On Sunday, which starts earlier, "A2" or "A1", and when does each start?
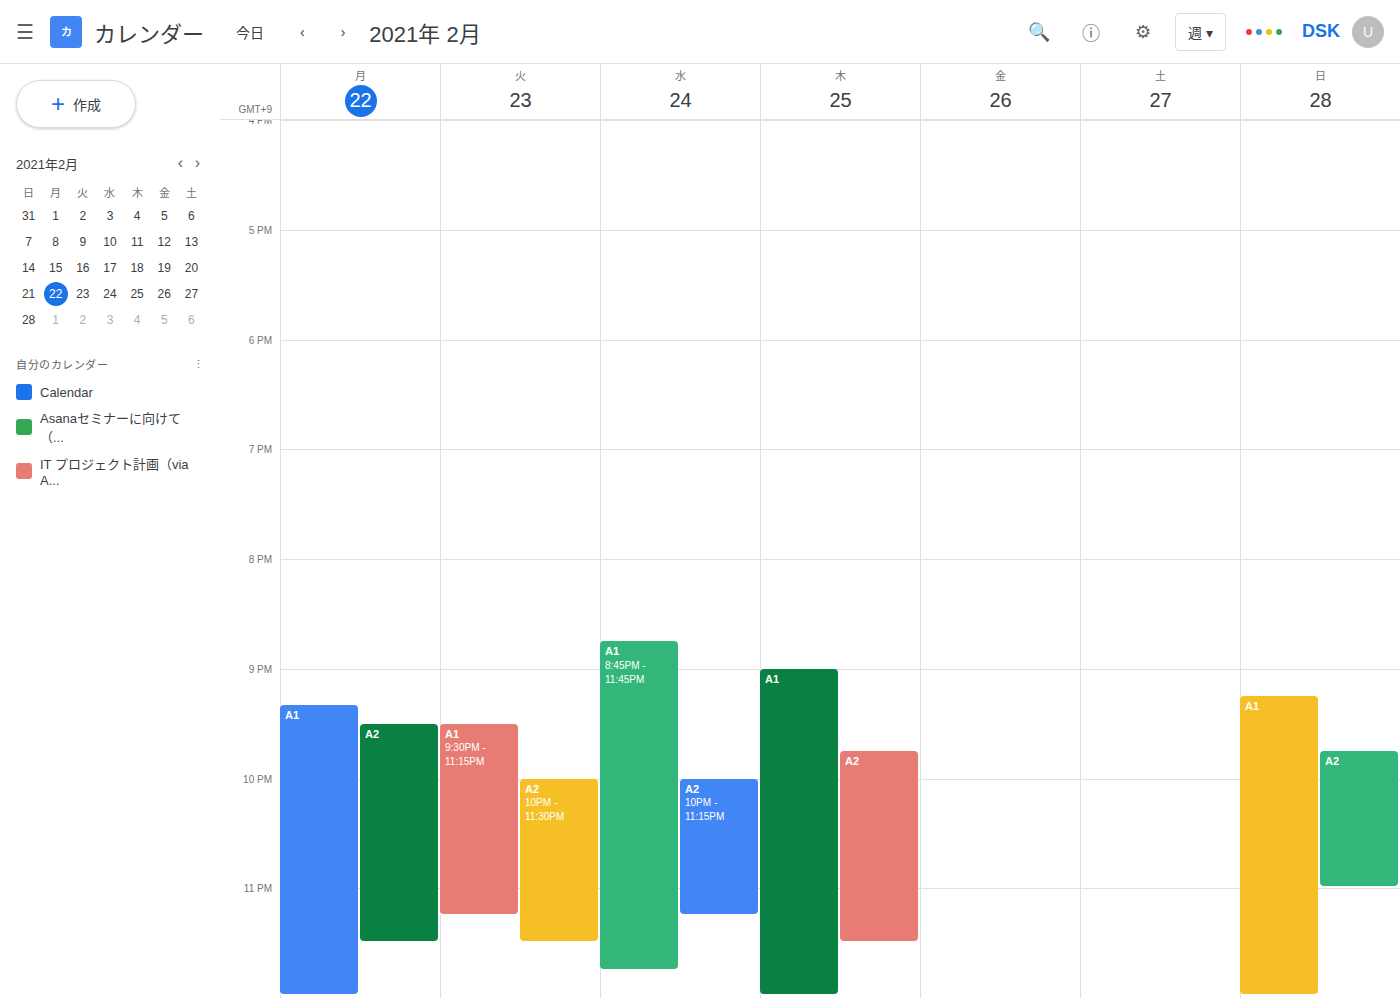
"A1" 9:15 PM; "A2" 9:45 PM.